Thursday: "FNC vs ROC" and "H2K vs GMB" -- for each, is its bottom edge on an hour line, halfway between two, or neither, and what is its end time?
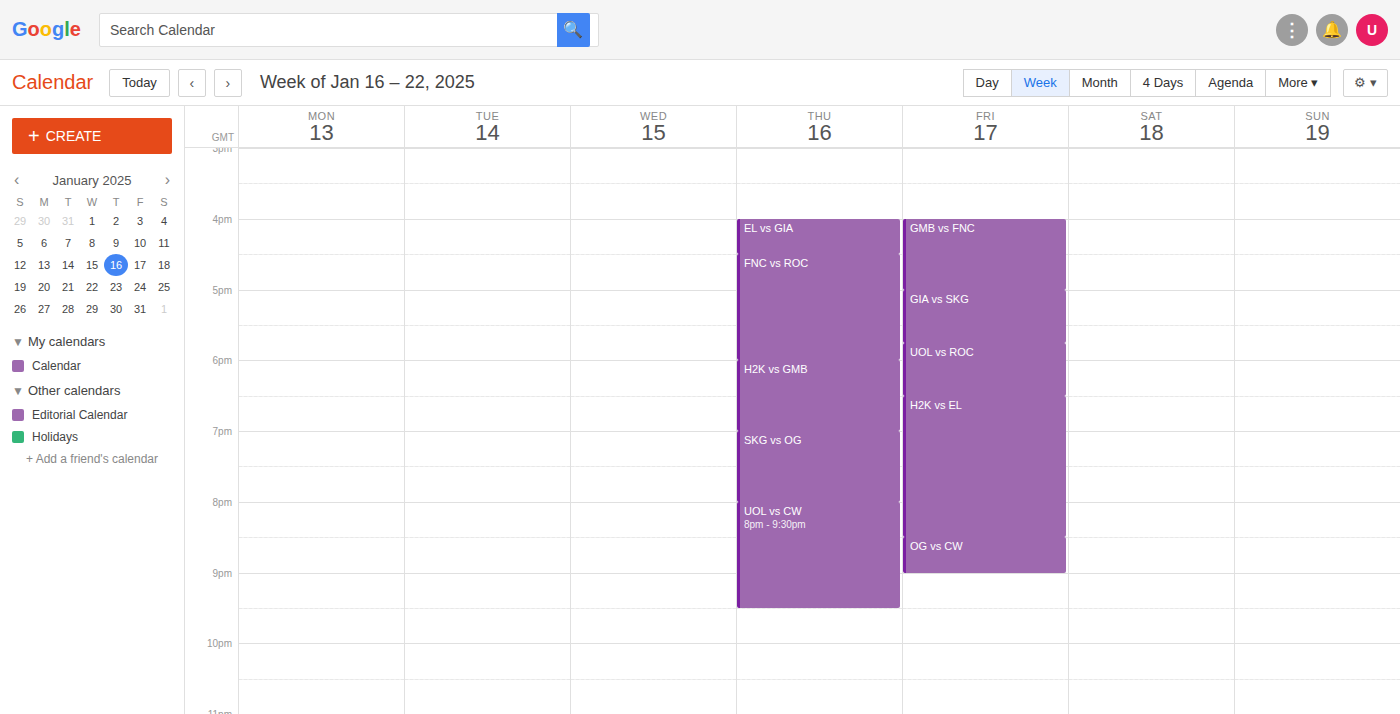
"FNC vs ROC": 6:00 PM, exactly on the 6 PM line. "H2K vs GMB": 7:00 PM, exactly on the 7 PM line.